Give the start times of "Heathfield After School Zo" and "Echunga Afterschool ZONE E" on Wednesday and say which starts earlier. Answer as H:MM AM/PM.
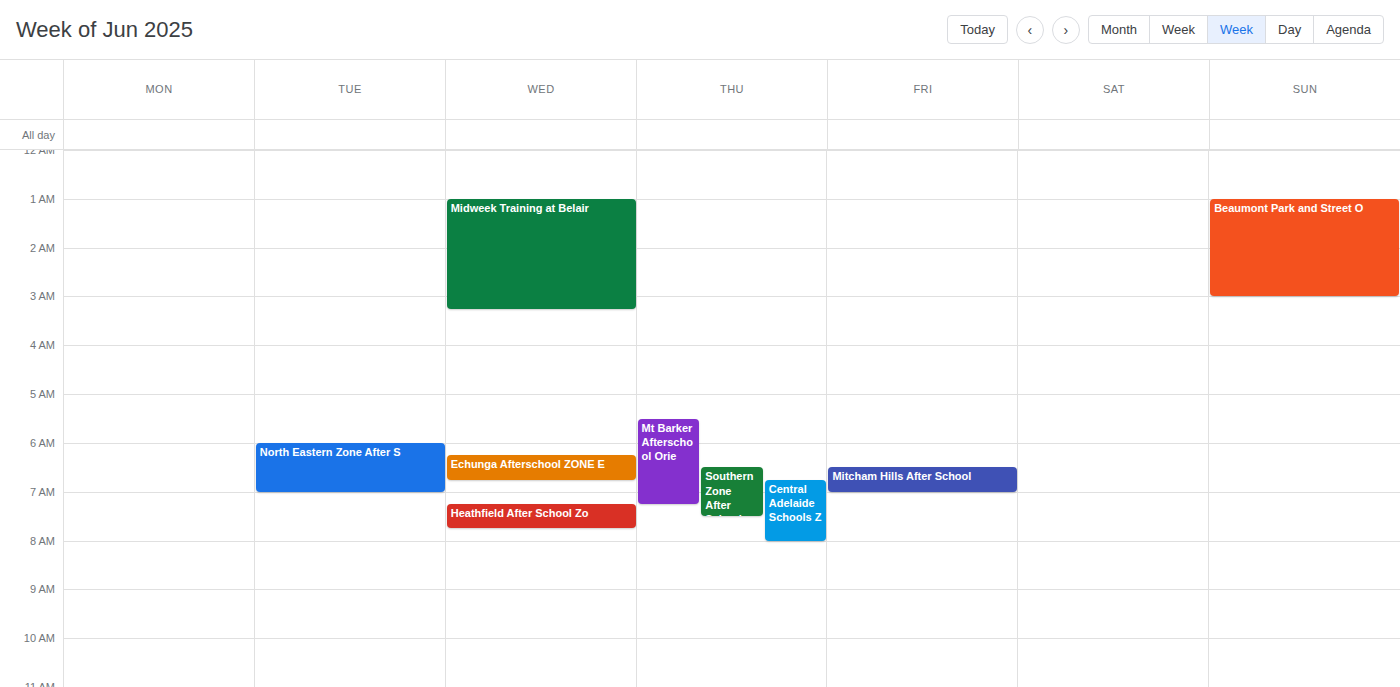
"Echunga Afterschool ZONE E" 6:15 AM; "Heathfield After School Zo" 7:15 AM.